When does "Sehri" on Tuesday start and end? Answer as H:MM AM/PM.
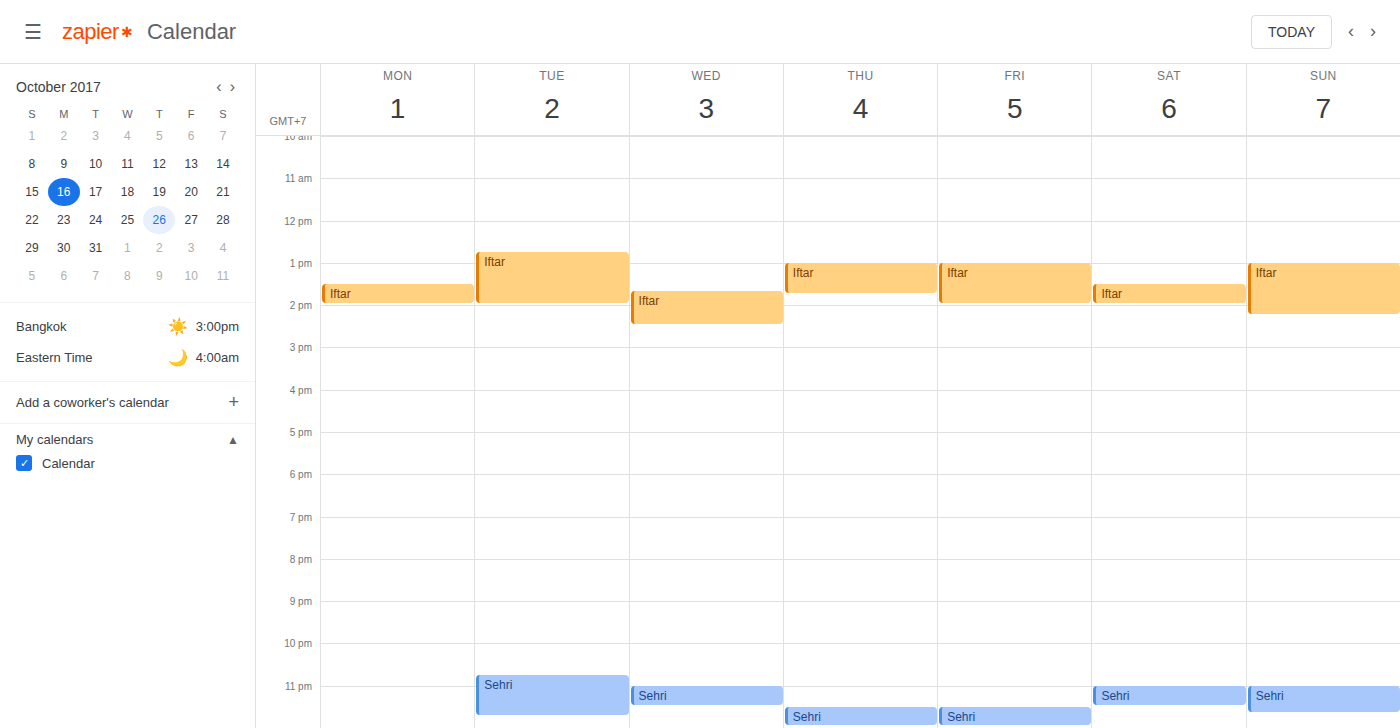
10:45 PM to 11:45 PM